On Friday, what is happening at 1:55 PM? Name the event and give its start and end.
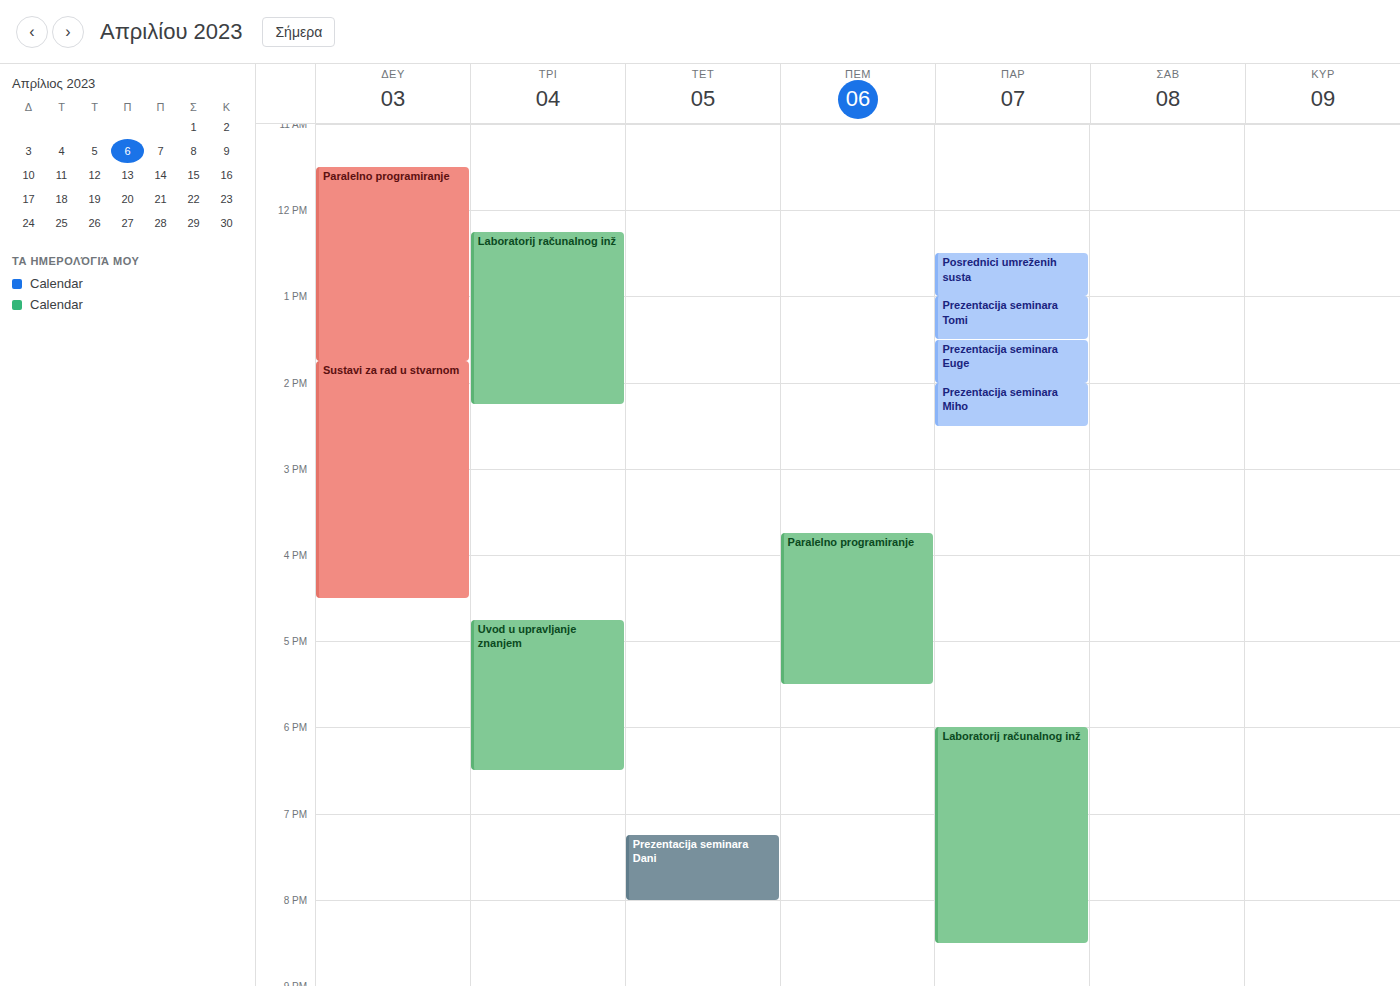
"Prezentacija seminara Euge", 1:30 PM to 2:00 PM